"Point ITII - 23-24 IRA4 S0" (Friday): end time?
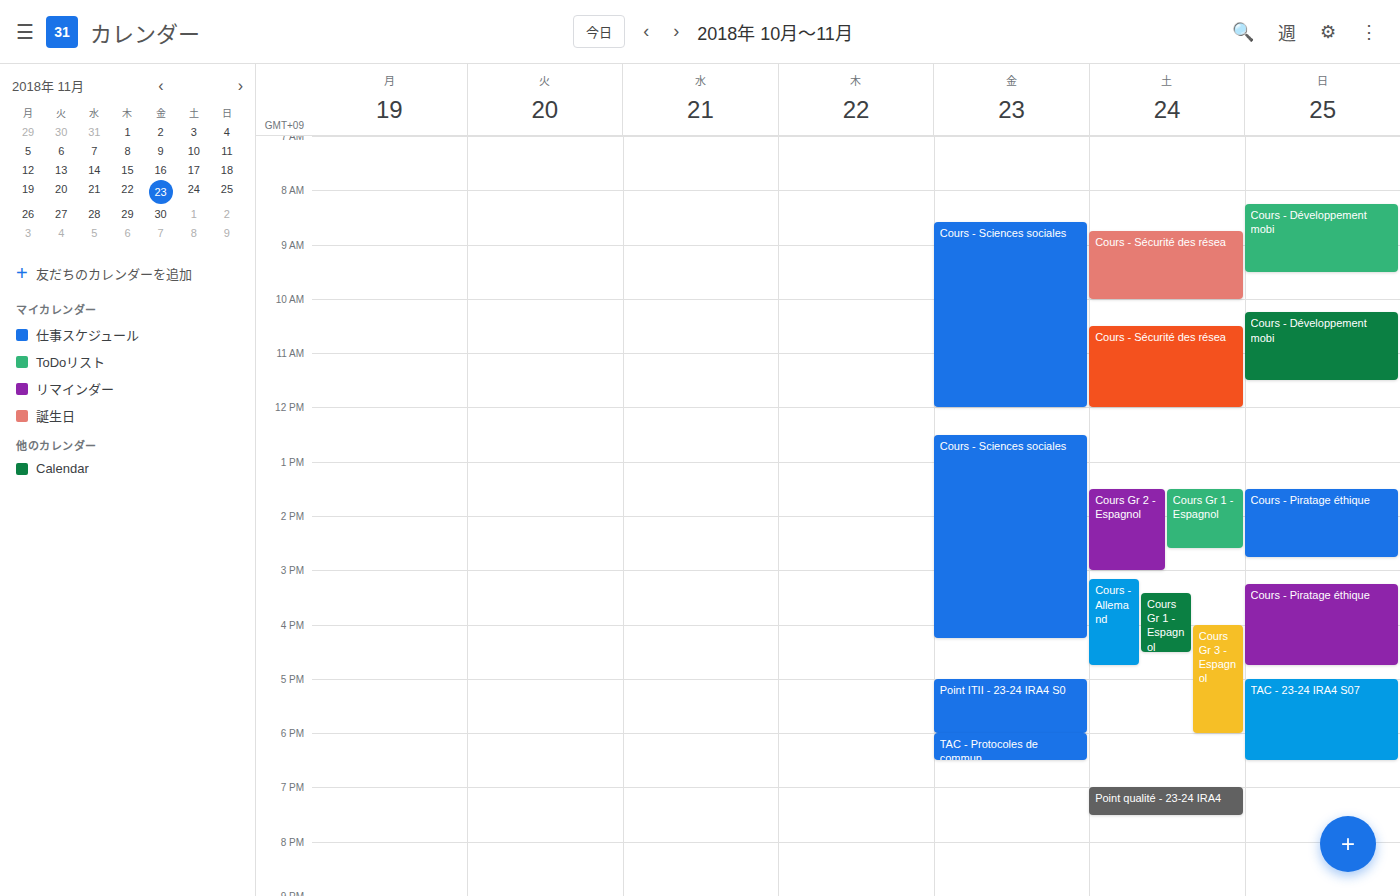
6:00 PM